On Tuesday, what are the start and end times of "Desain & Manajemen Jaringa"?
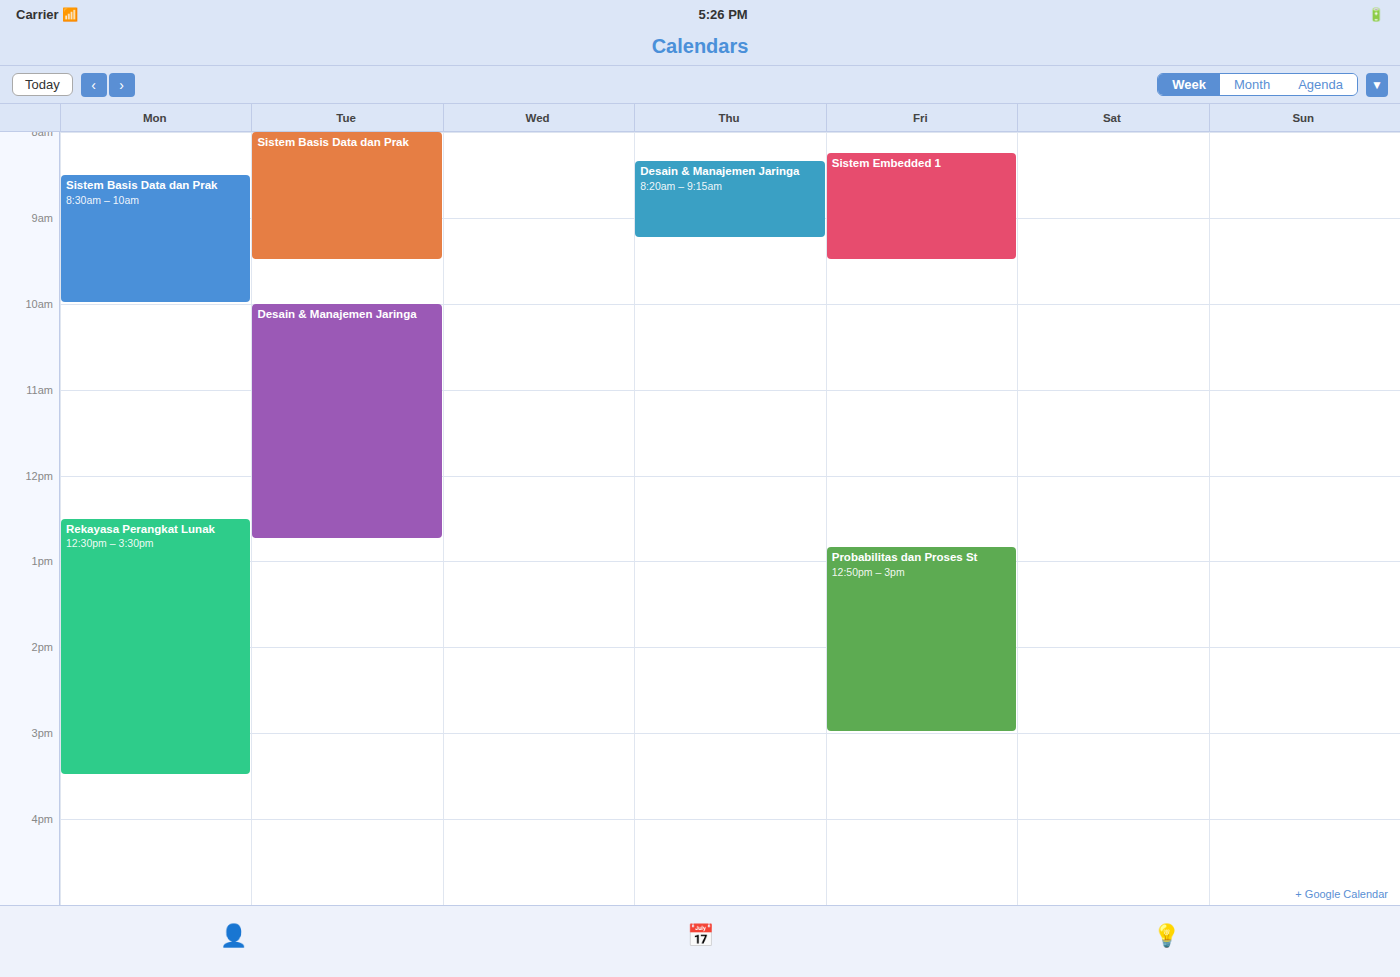
10:00 AM to 12:45 PM